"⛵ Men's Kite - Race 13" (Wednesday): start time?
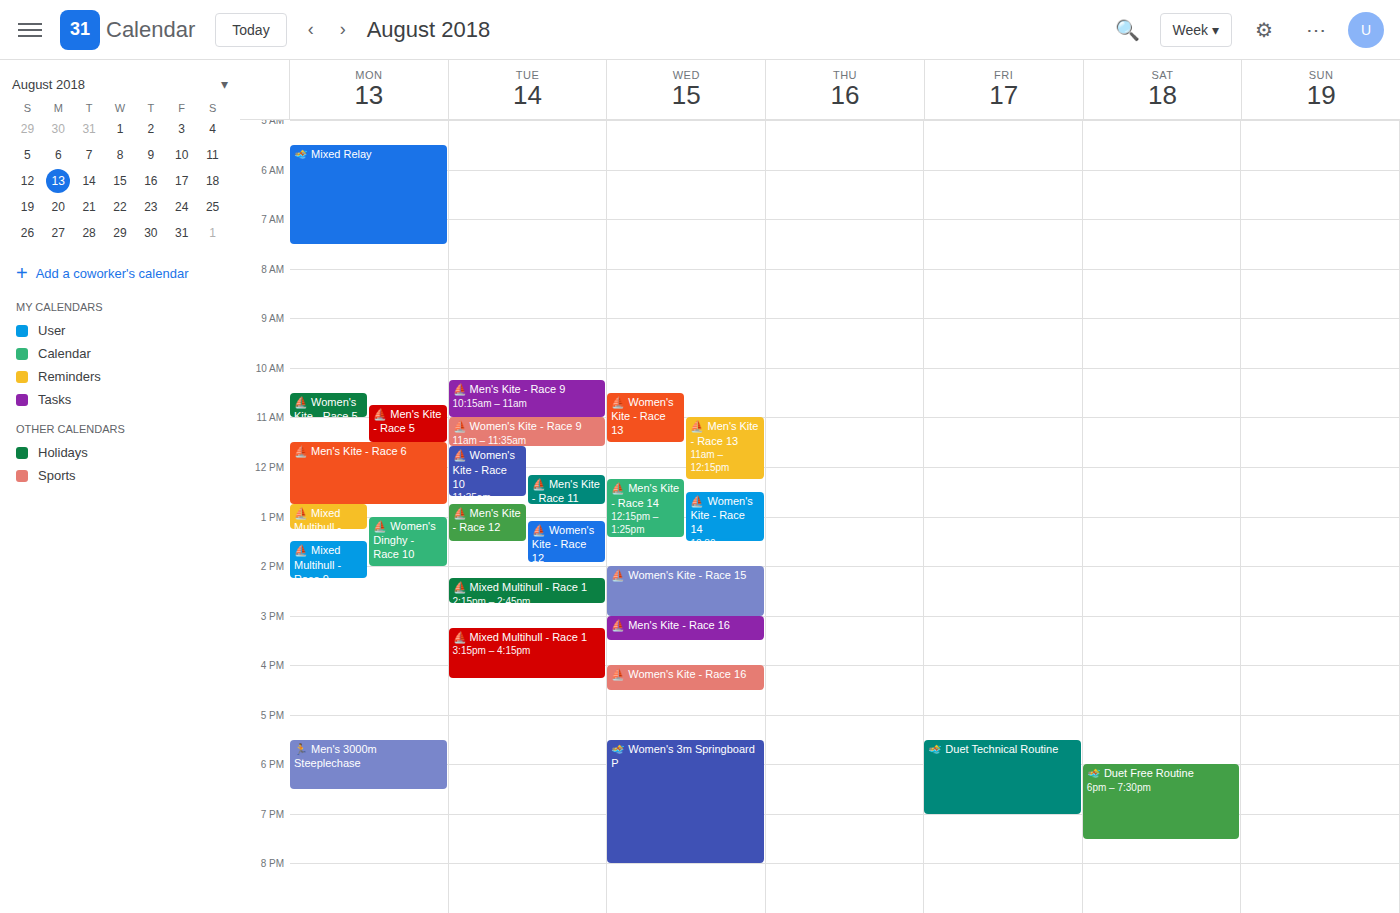
11:00 AM